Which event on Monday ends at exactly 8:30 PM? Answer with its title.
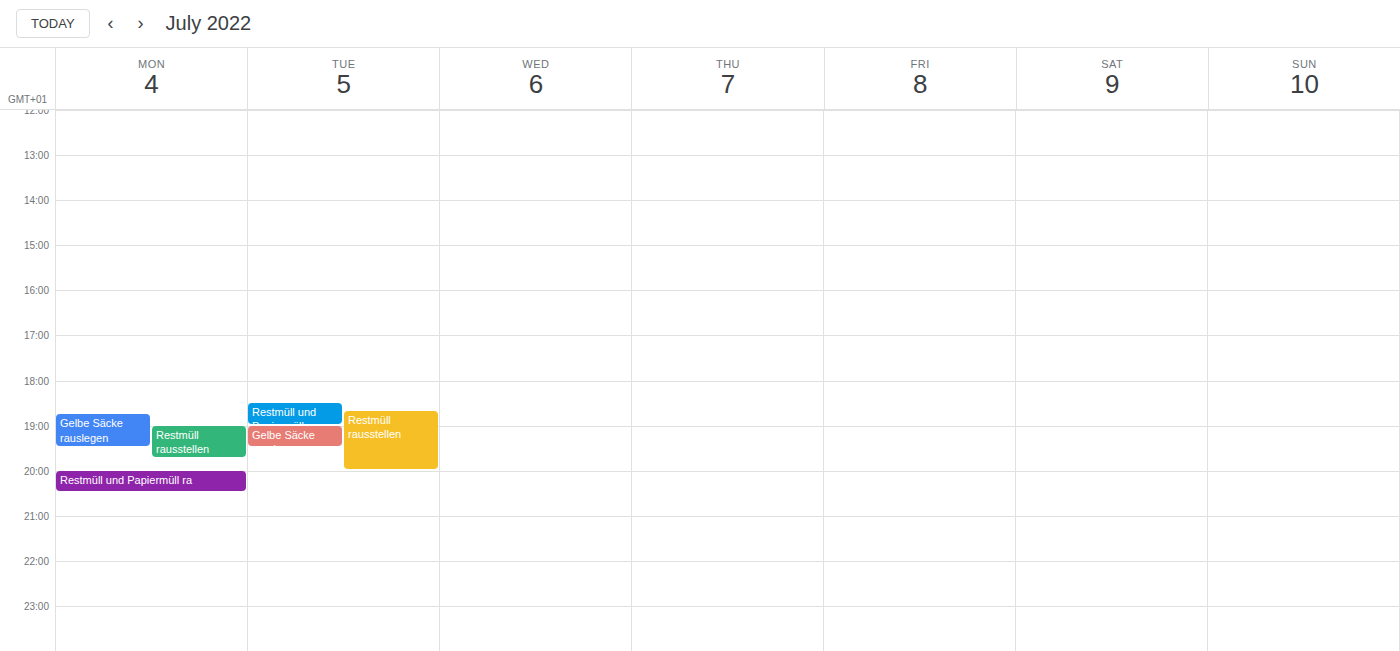
"Restmüll und Papiermüll ra"